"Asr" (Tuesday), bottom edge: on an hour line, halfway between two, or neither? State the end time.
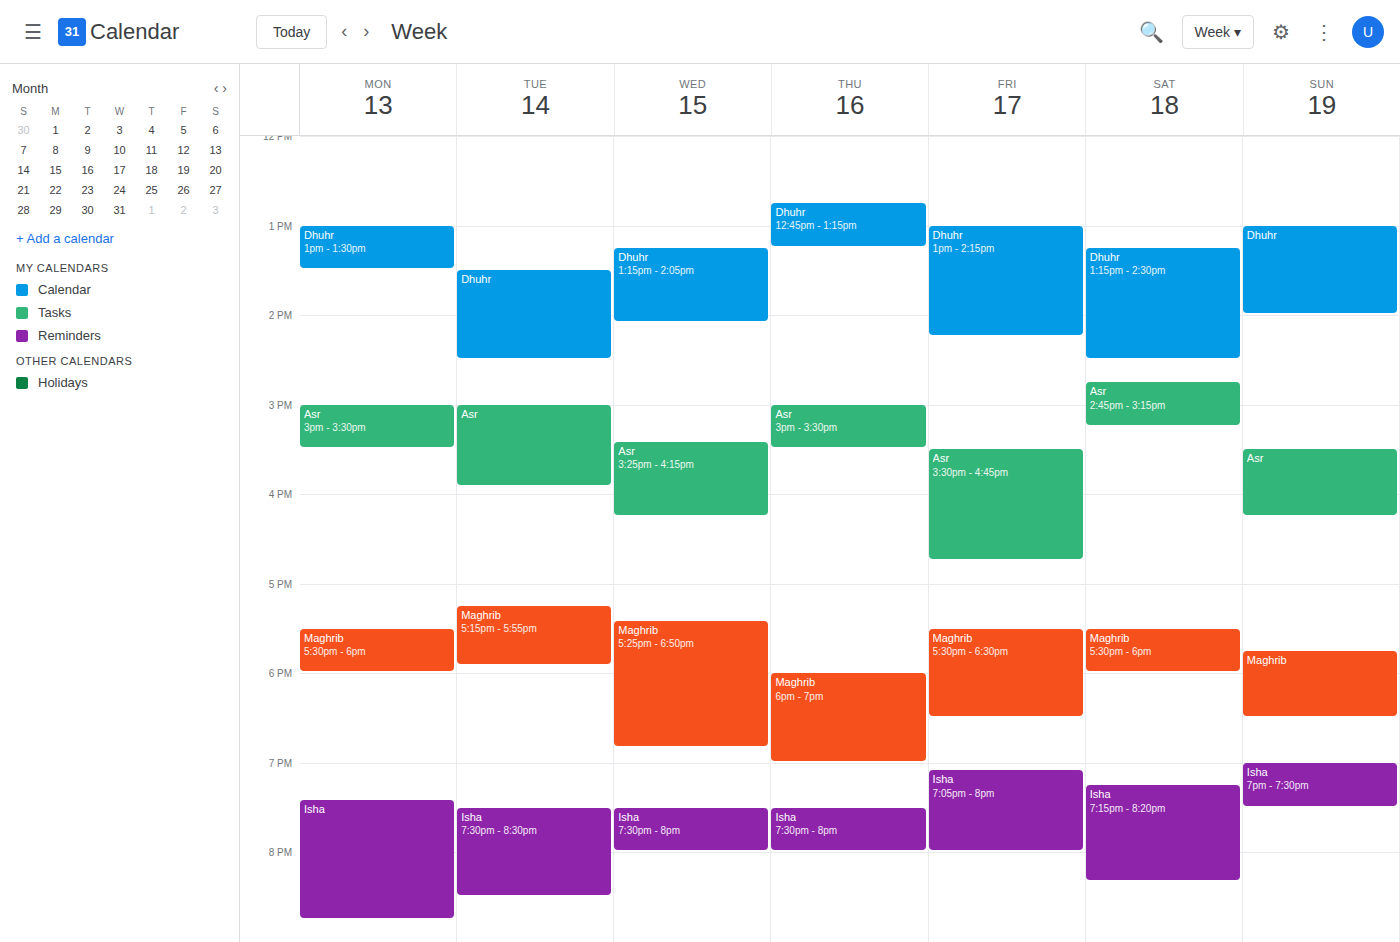
15:55 -- neither: 55 minutes below the 15:00 line and 5 minutes above the 16:00 line.